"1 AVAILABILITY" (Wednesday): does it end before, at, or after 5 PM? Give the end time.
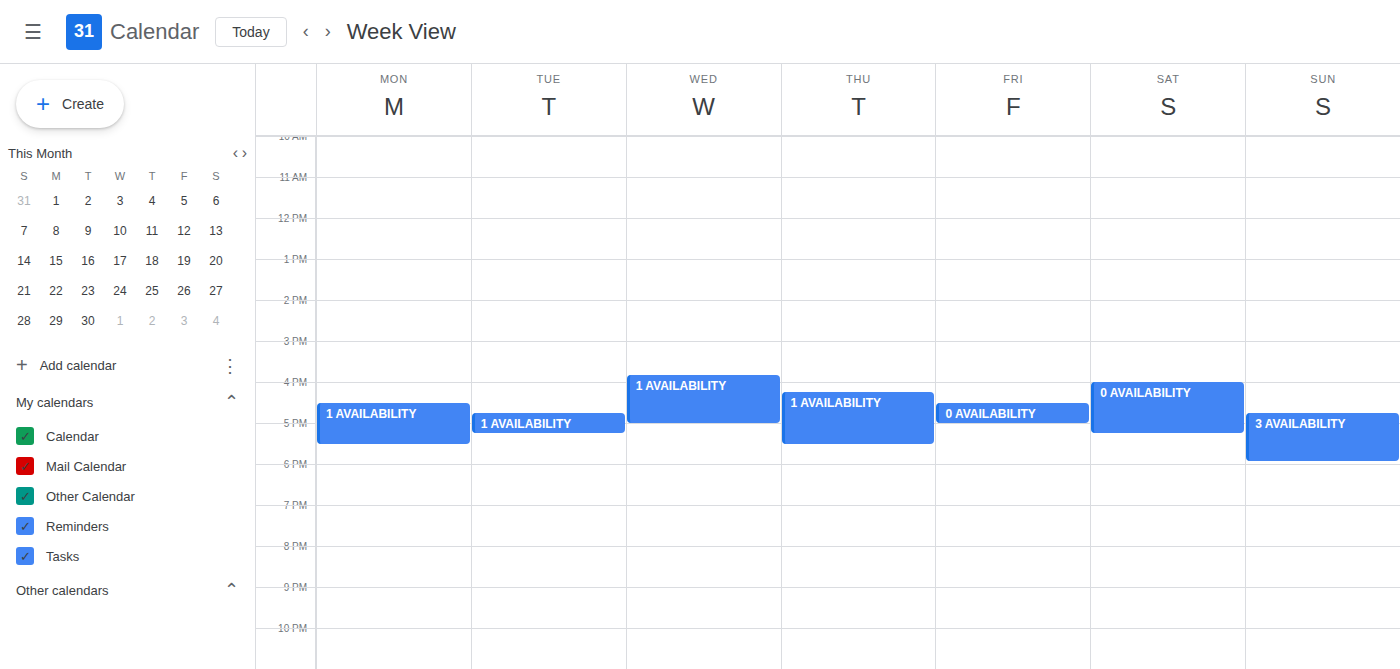
5:00 PM -- exactly at 5 PM, on the 5 PM line.